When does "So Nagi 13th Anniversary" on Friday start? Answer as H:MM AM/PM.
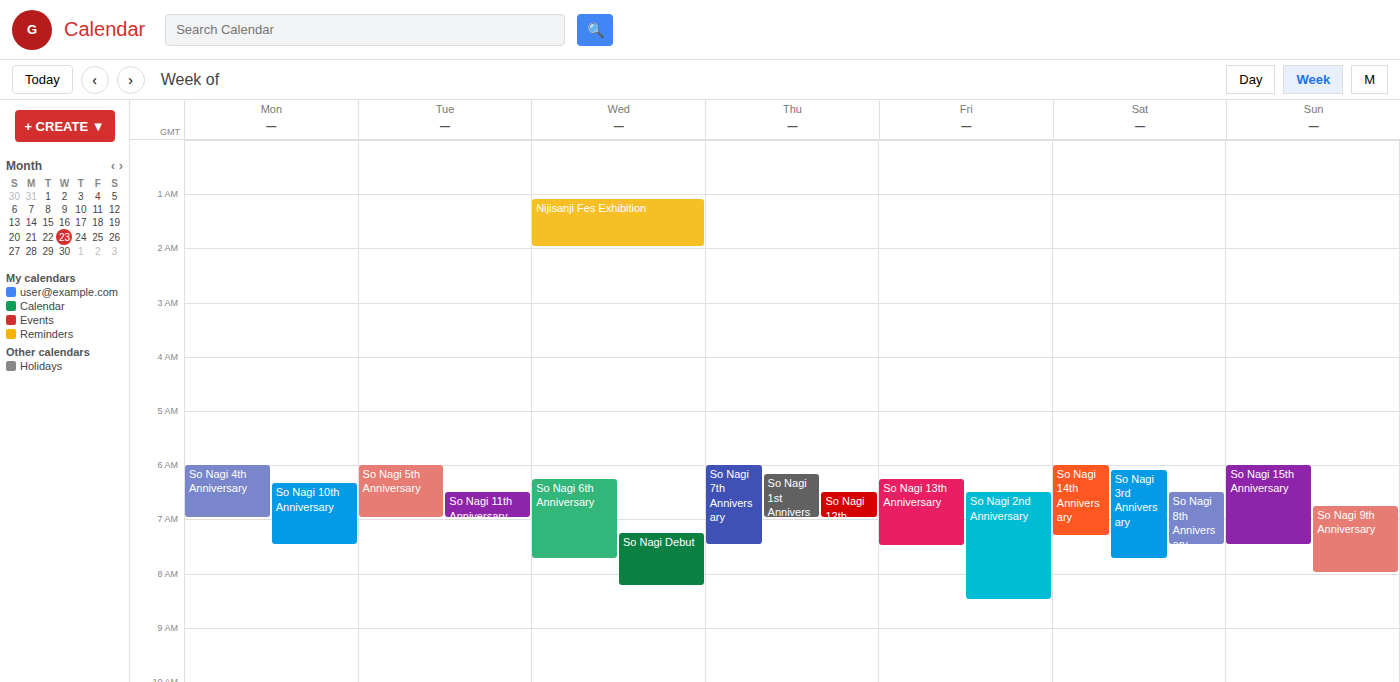
6:15 AM